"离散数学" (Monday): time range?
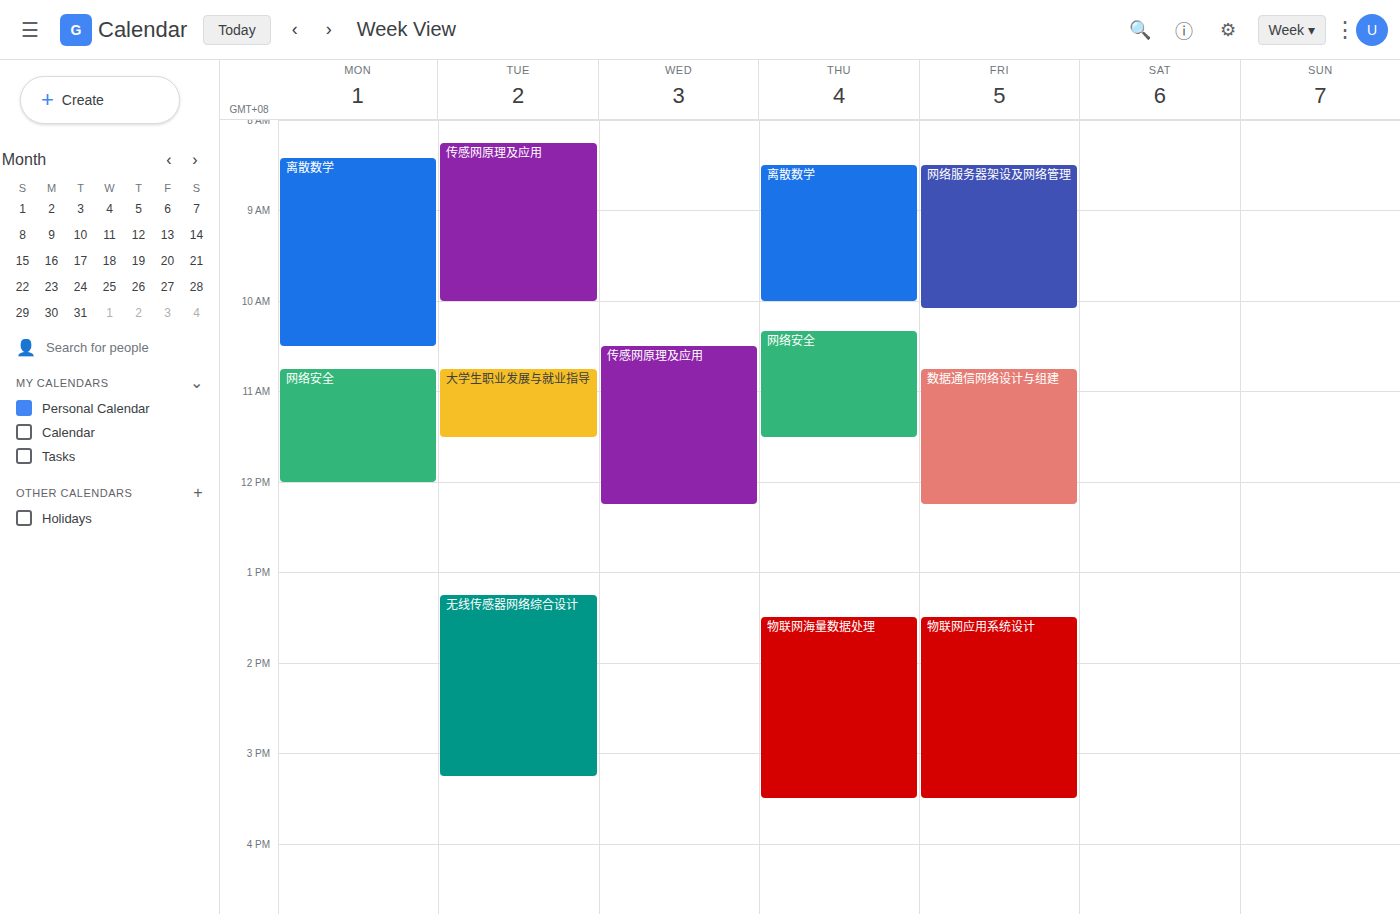
8:25 AM to 10:30 AM